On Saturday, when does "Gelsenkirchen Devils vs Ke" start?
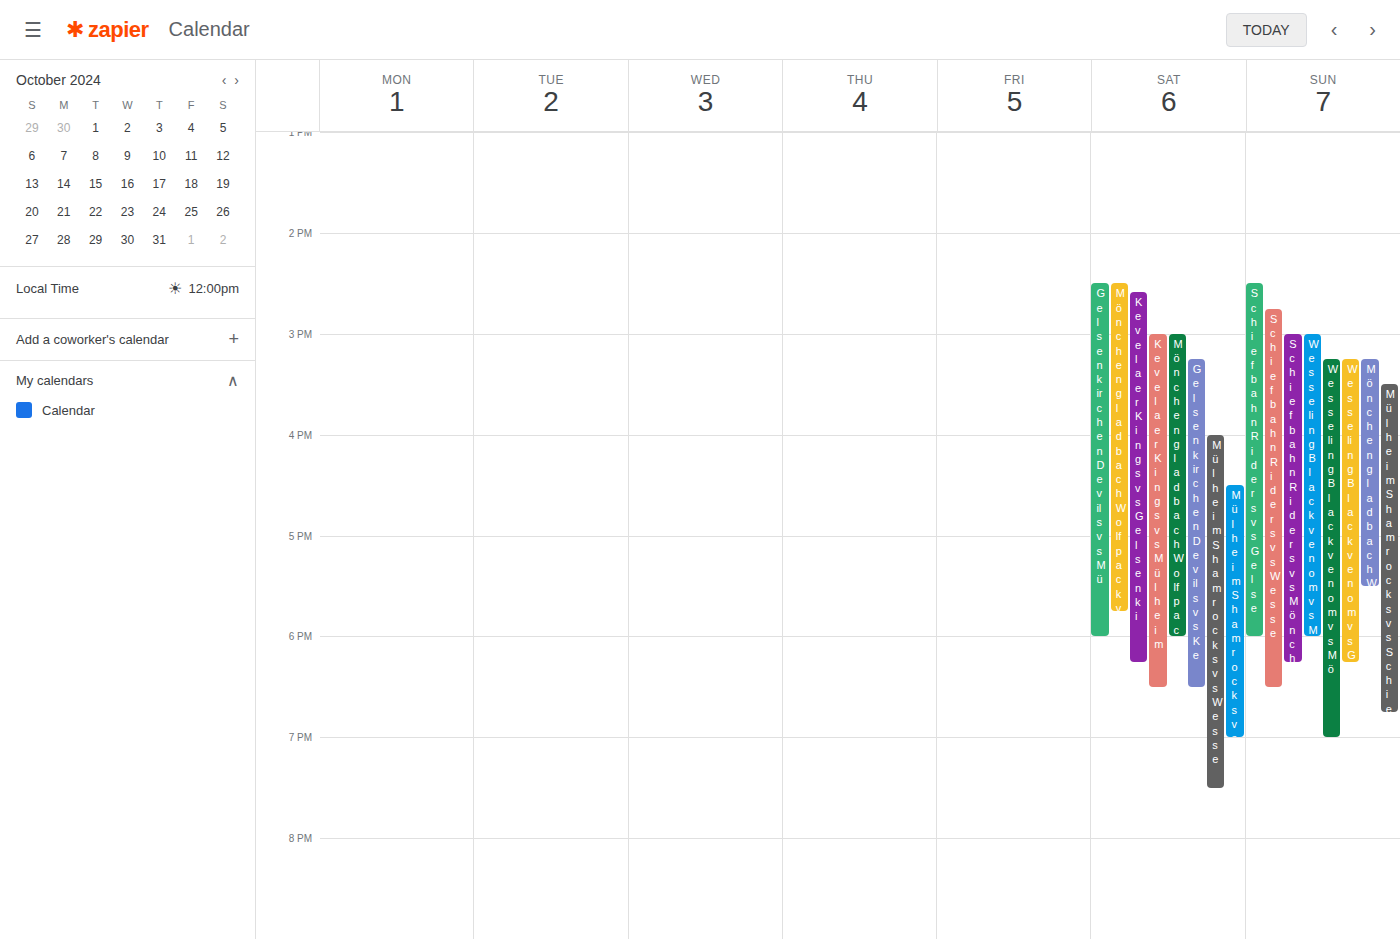
3:15 PM